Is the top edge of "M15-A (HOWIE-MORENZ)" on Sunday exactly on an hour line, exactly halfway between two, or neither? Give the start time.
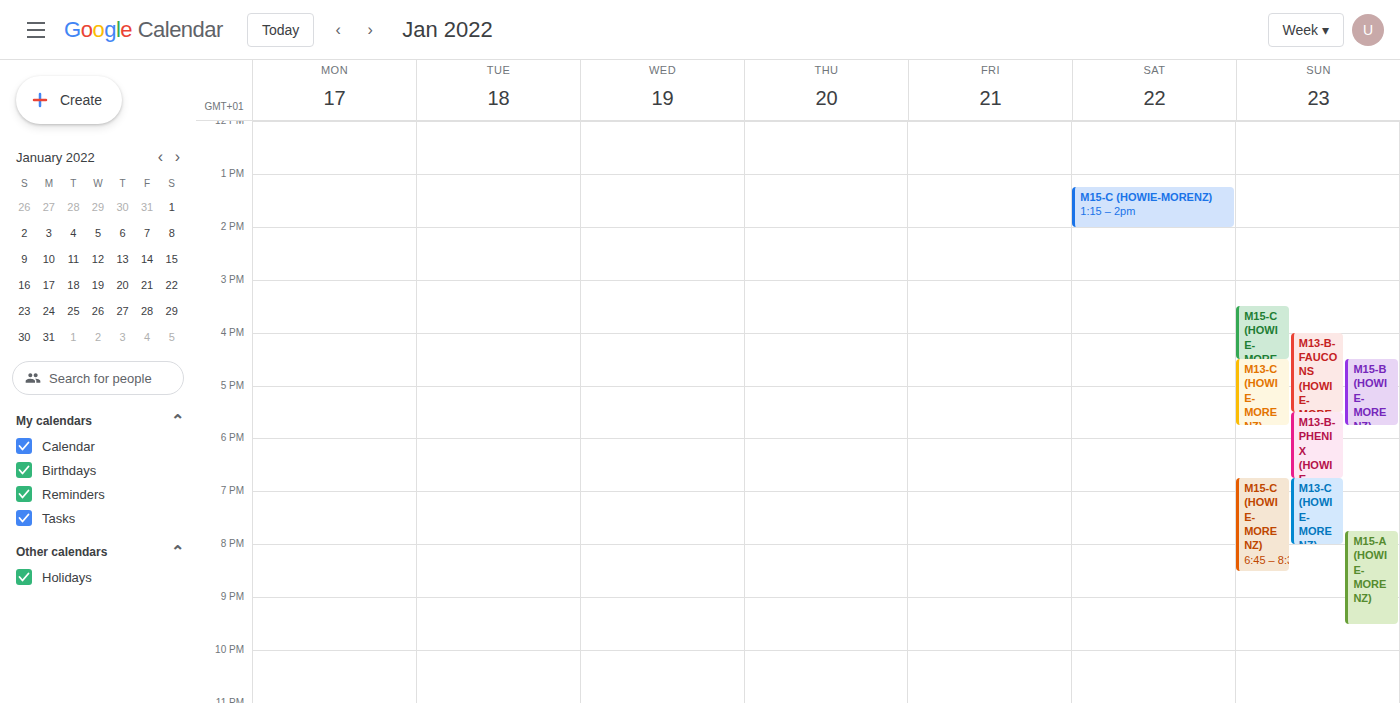
7:45 PM -- neither: three quarters of the way from the 7 PM line to the 8 PM line.